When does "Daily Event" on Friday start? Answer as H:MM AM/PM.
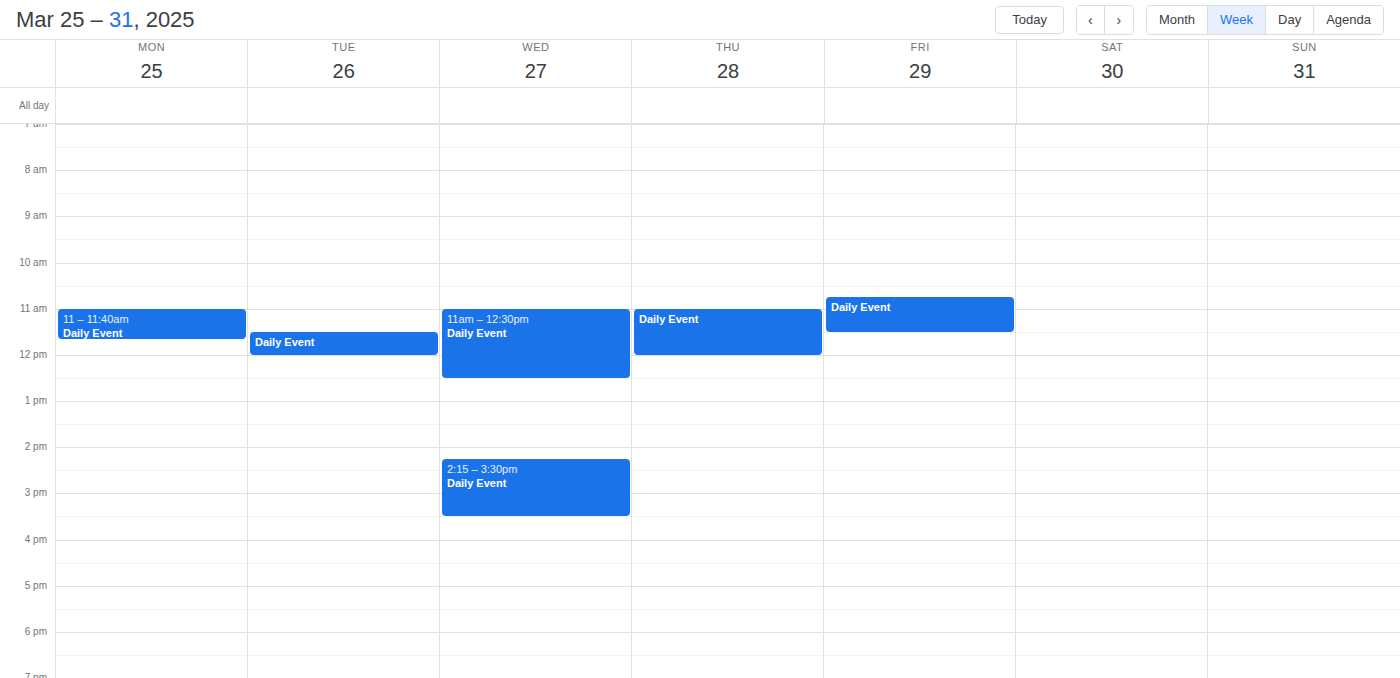
10:45 AM